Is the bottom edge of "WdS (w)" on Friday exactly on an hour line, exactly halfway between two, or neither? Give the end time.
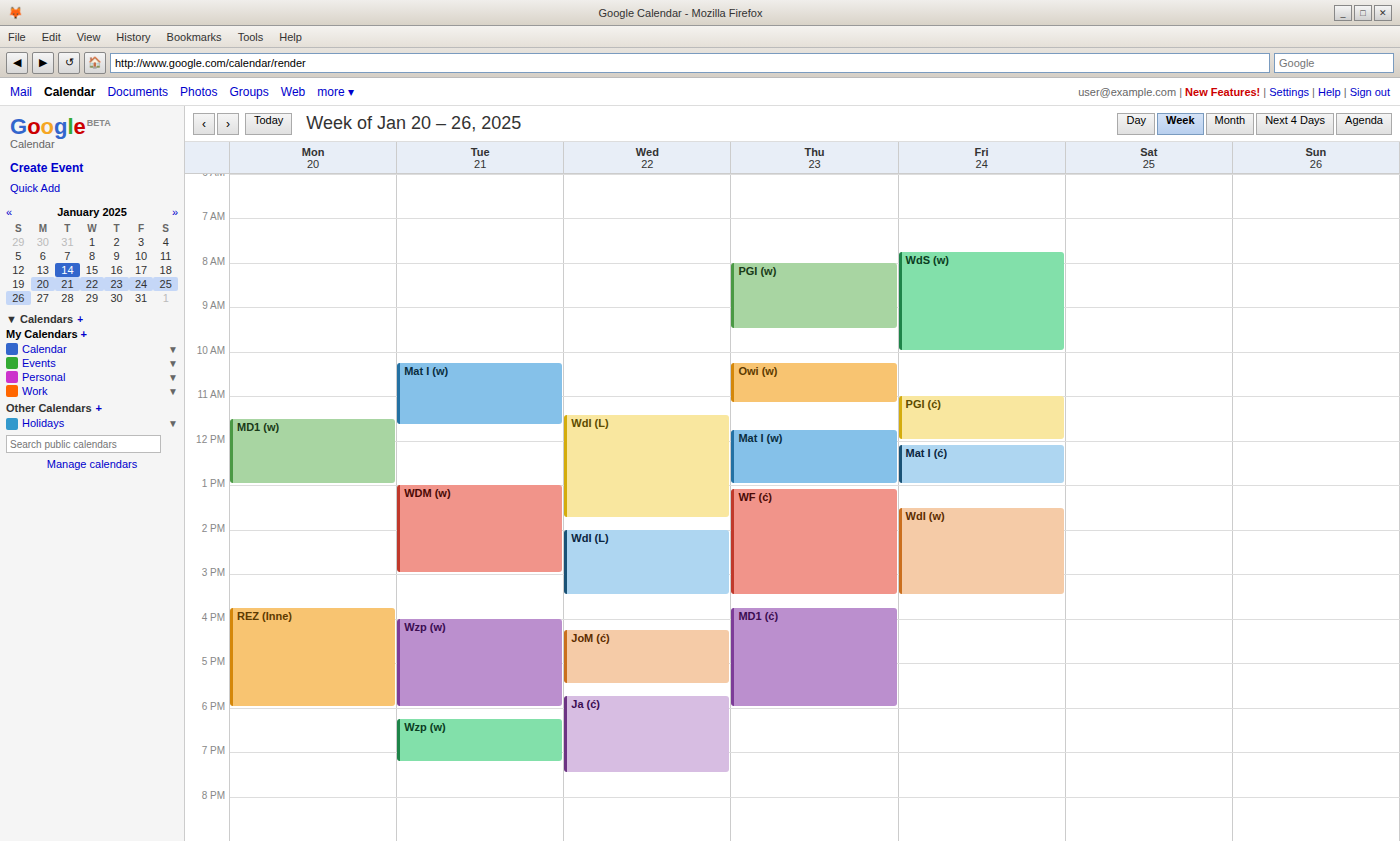
10:00 AM -- exactly on the 10 AM line.